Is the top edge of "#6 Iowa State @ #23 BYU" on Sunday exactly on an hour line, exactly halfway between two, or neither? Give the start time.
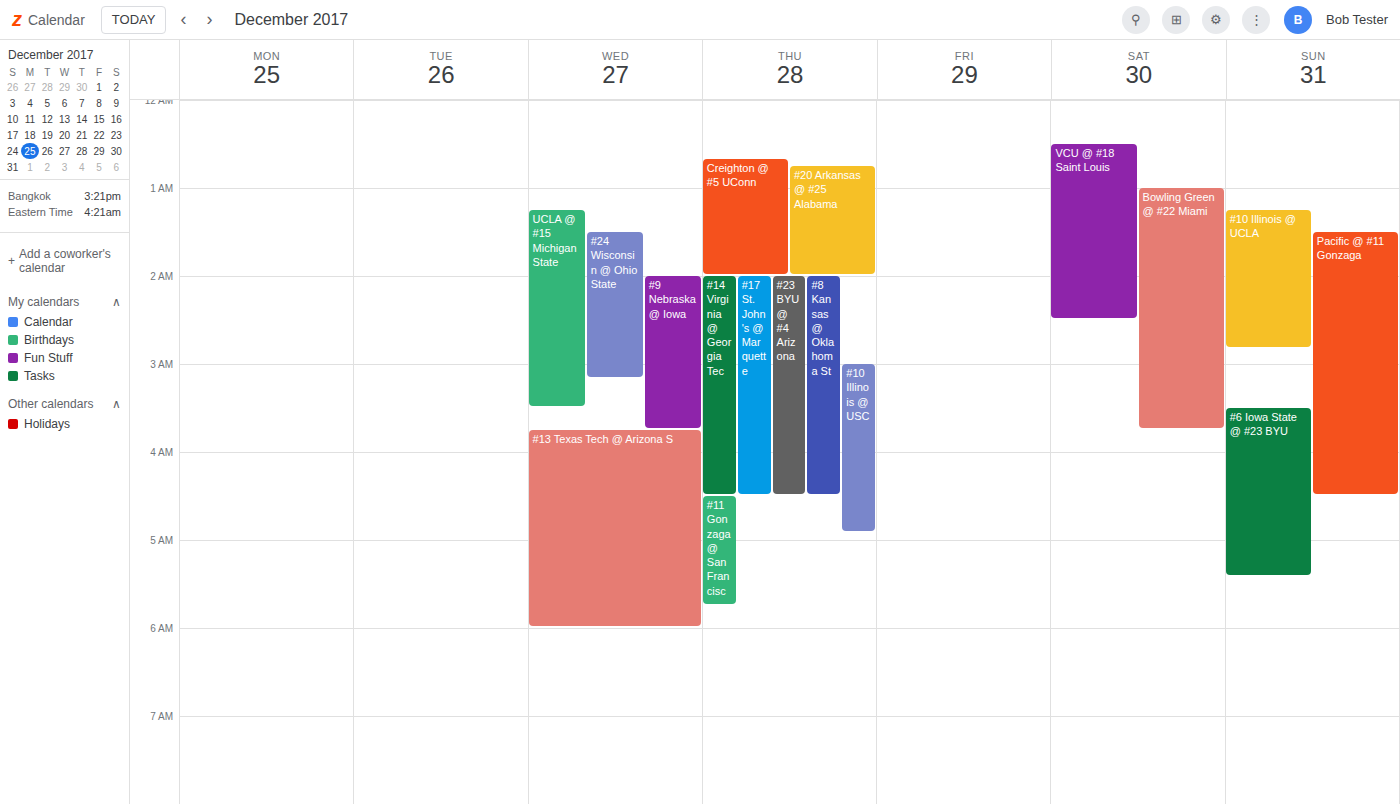
3:30 AM -- halfway between the 3 AM and 4 AM lines.